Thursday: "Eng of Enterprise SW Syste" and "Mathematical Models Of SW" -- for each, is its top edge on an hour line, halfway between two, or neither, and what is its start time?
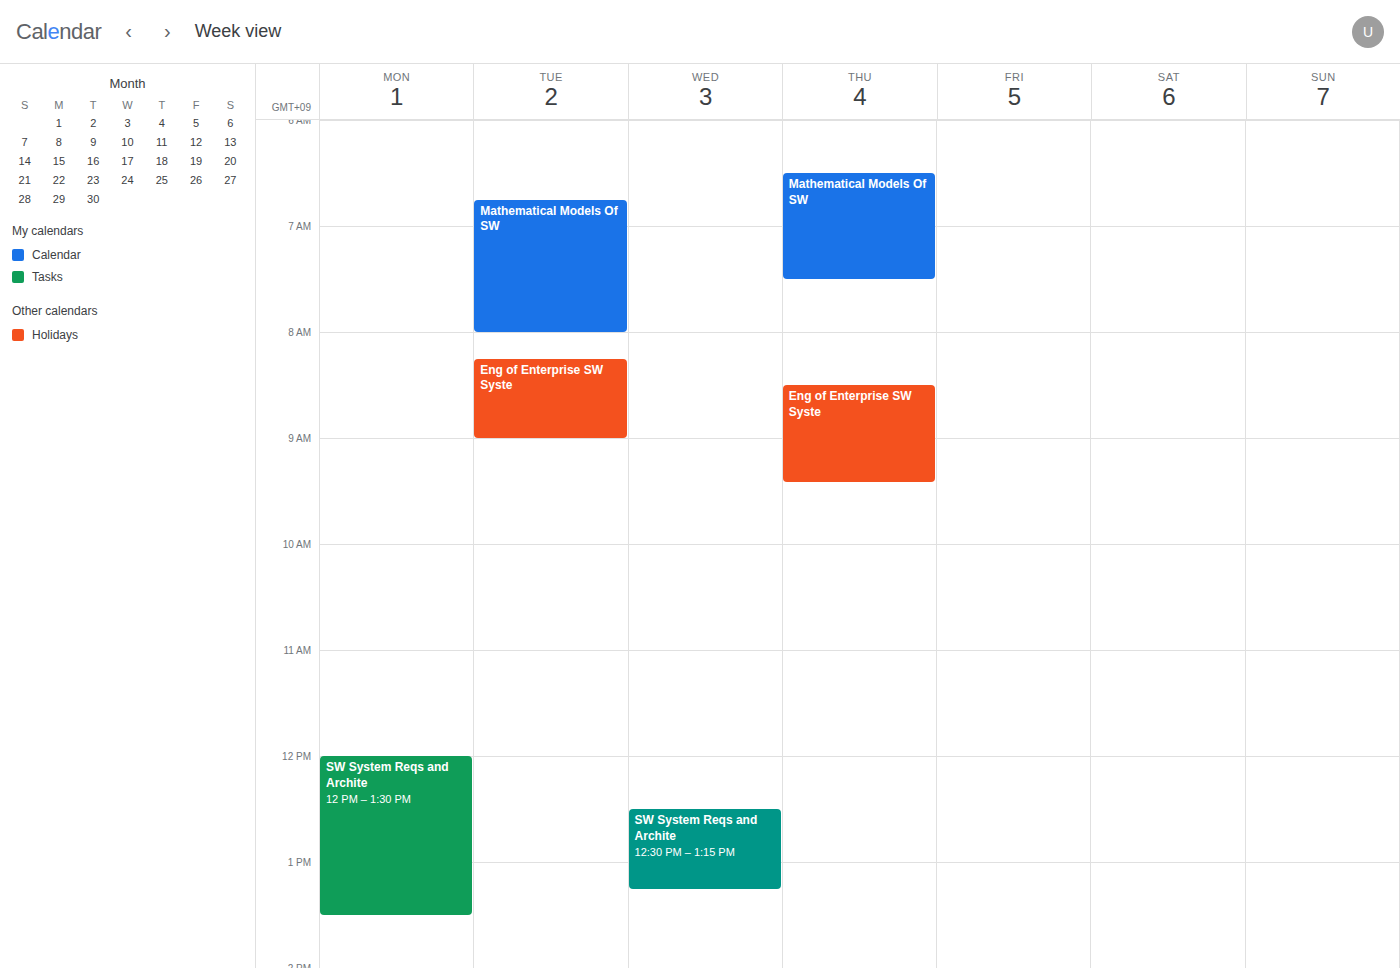
"Eng of Enterprise SW Syste": 8:30 AM, halfway between the 8 AM and 9 AM lines. "Mathematical Models Of SW": 6:30 AM, halfway between the 6 AM and 7 AM lines.